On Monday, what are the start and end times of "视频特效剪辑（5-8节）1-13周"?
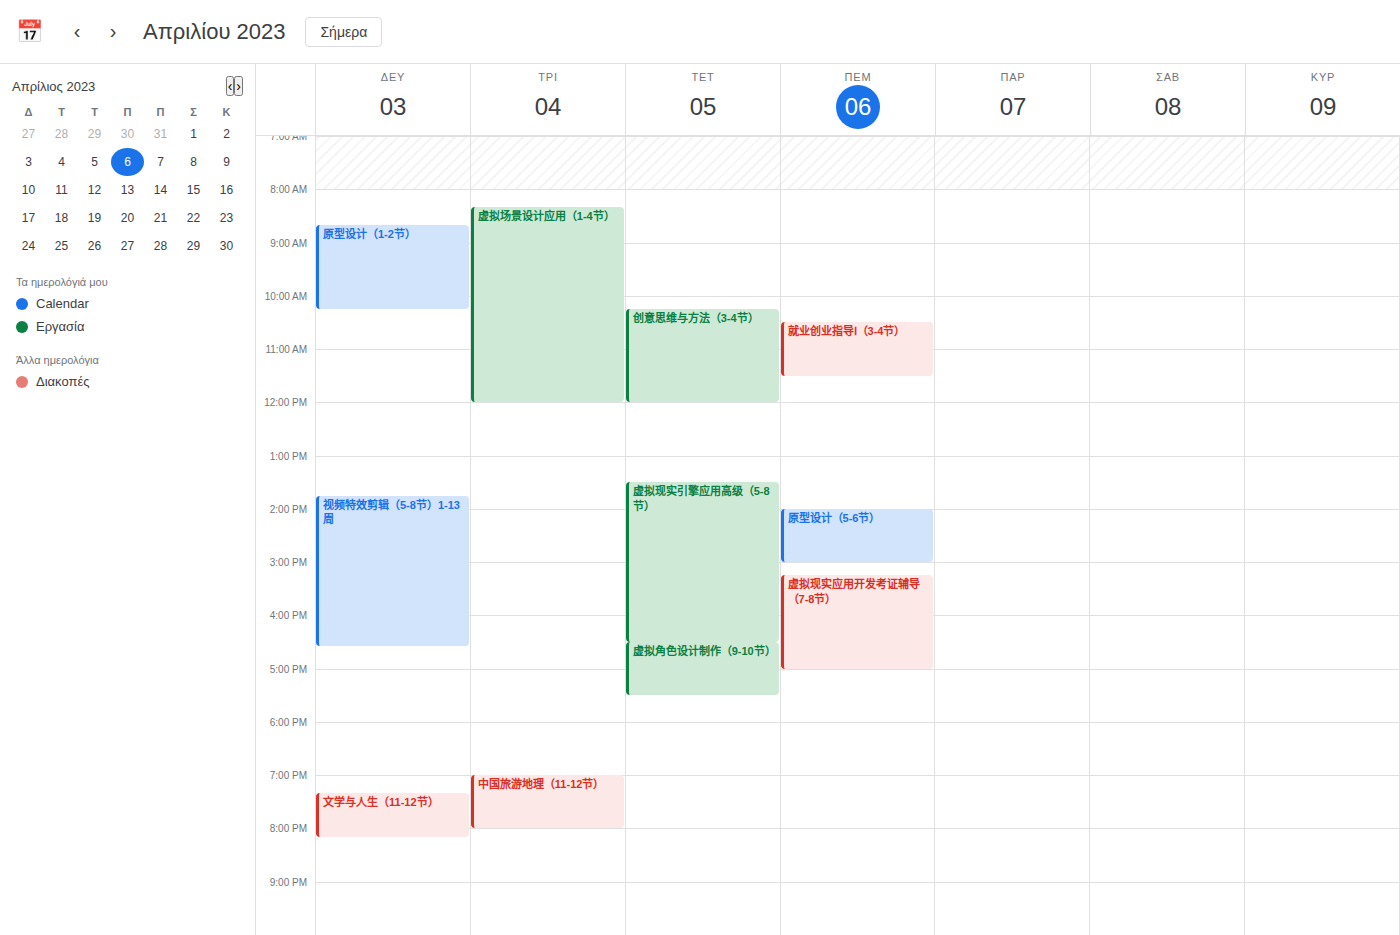
1:45 PM to 4:35 PM